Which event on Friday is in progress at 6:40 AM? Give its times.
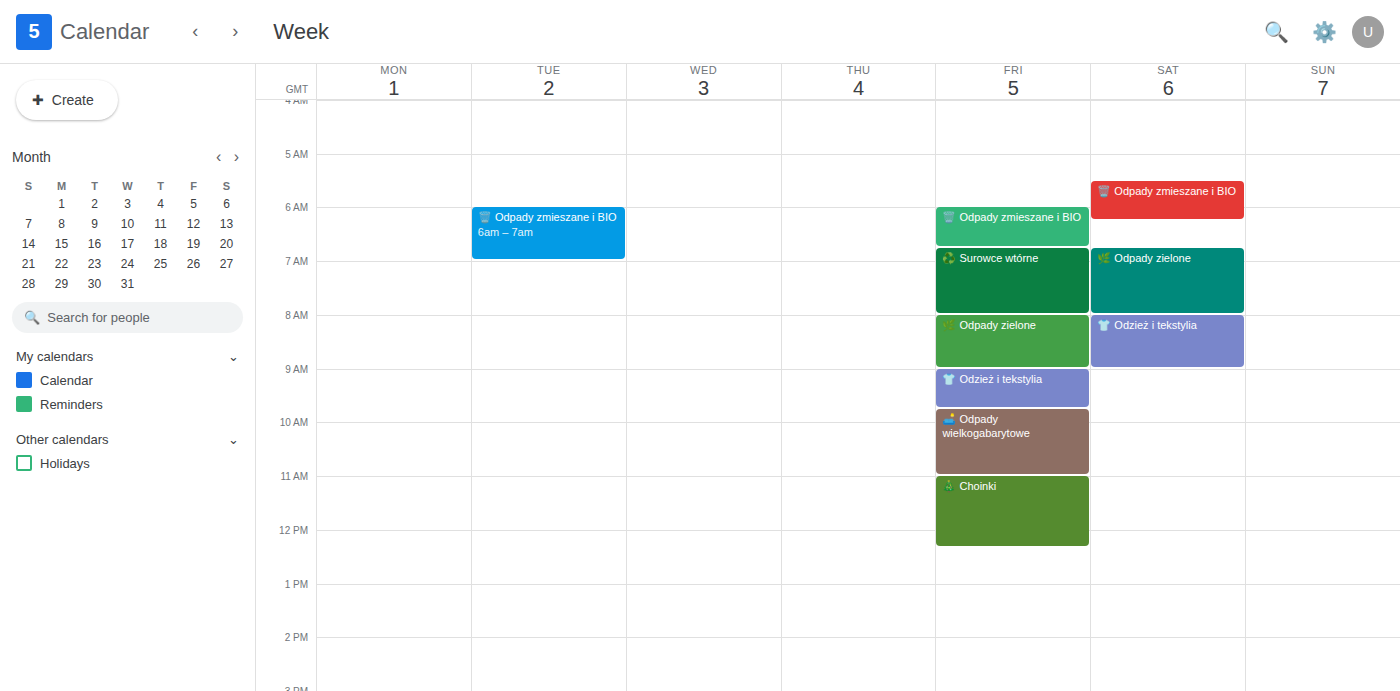
"🗑️ Odpady zmieszane i BIO", 6:00 AM to 6:45 AM